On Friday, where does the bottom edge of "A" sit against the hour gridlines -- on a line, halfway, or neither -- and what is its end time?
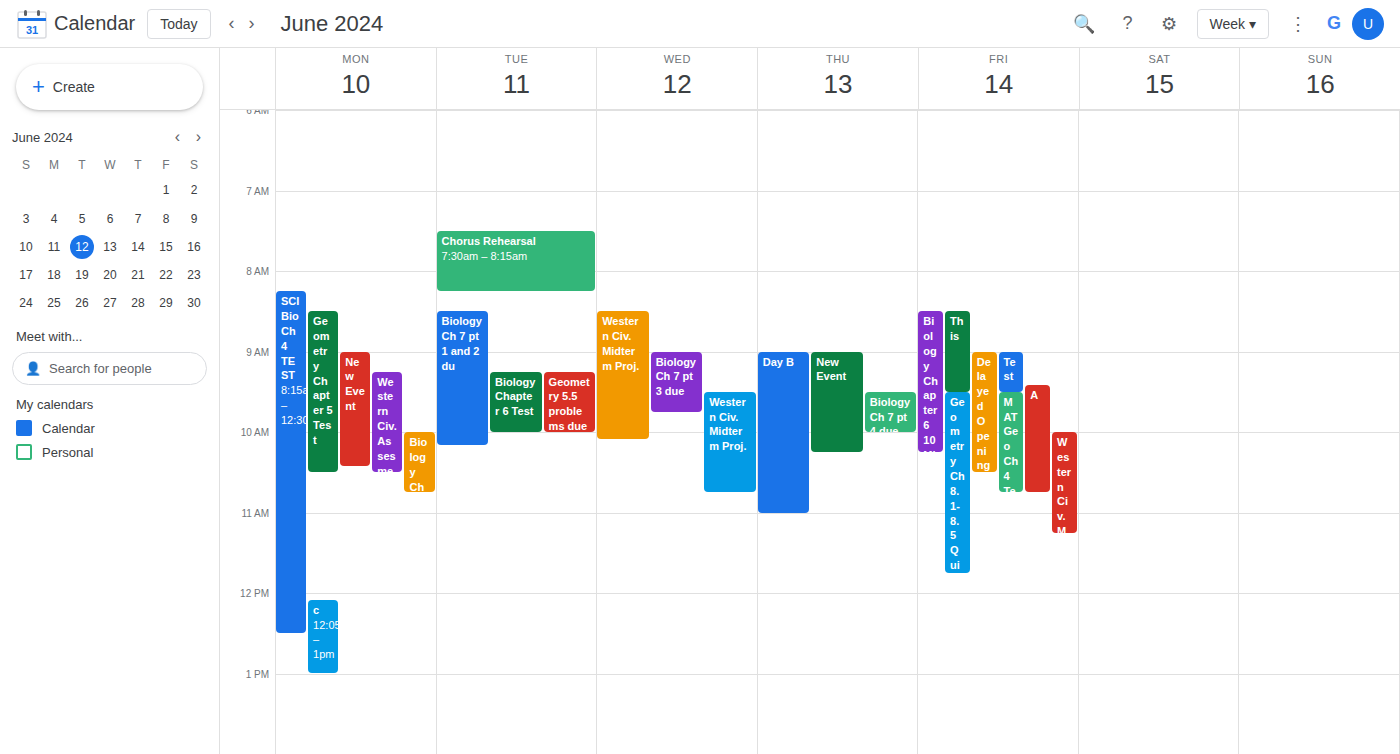
10:45 AM -- neither: three quarters of the way from the 10 AM line to the 11 AM line.